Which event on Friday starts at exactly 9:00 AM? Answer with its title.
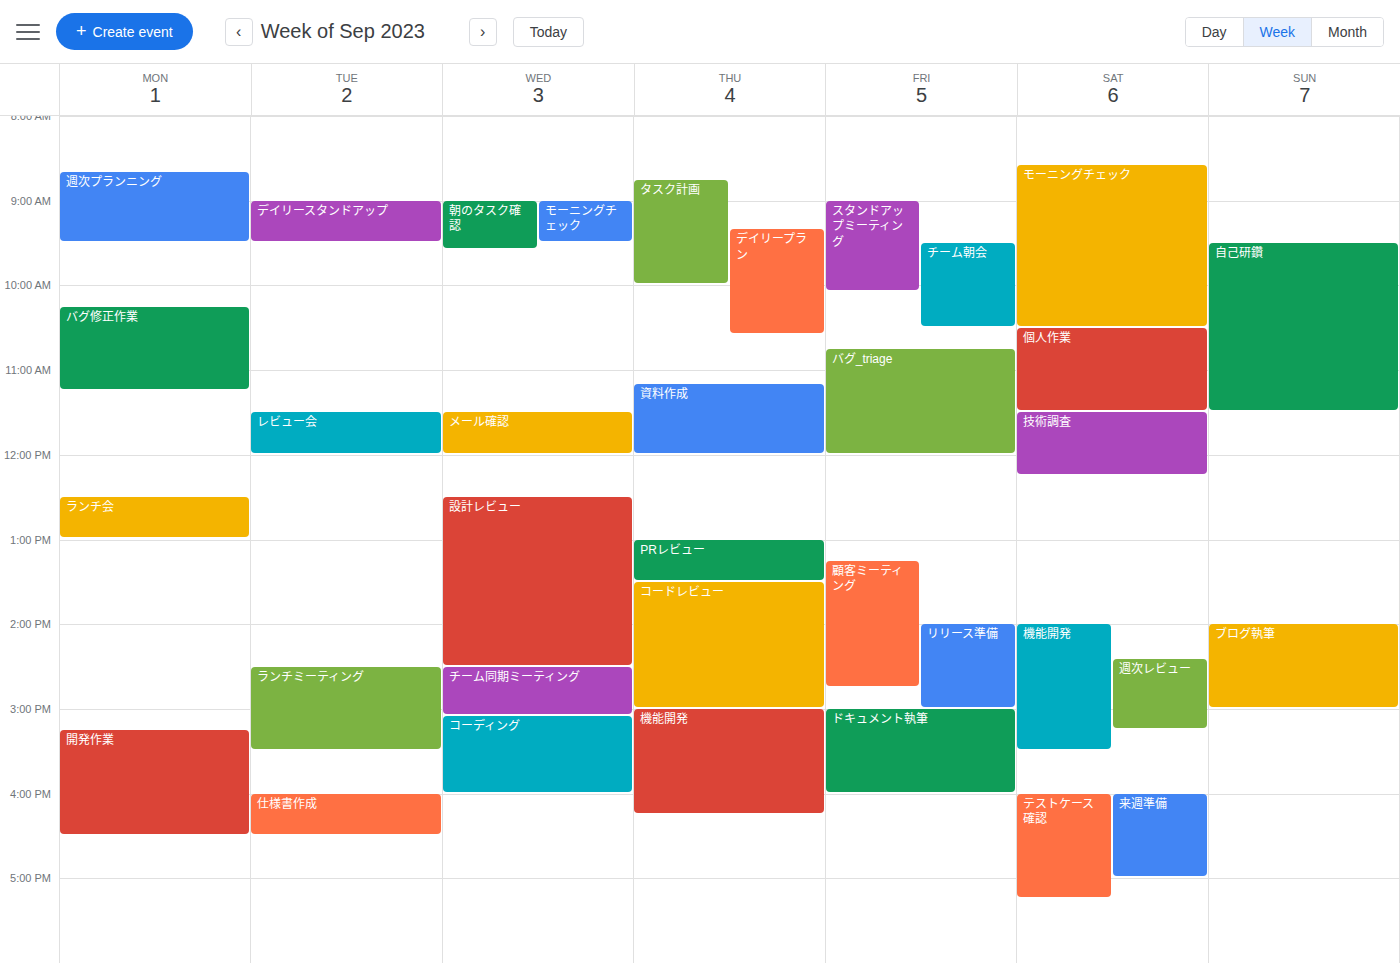
"スタンドアップミーティング"